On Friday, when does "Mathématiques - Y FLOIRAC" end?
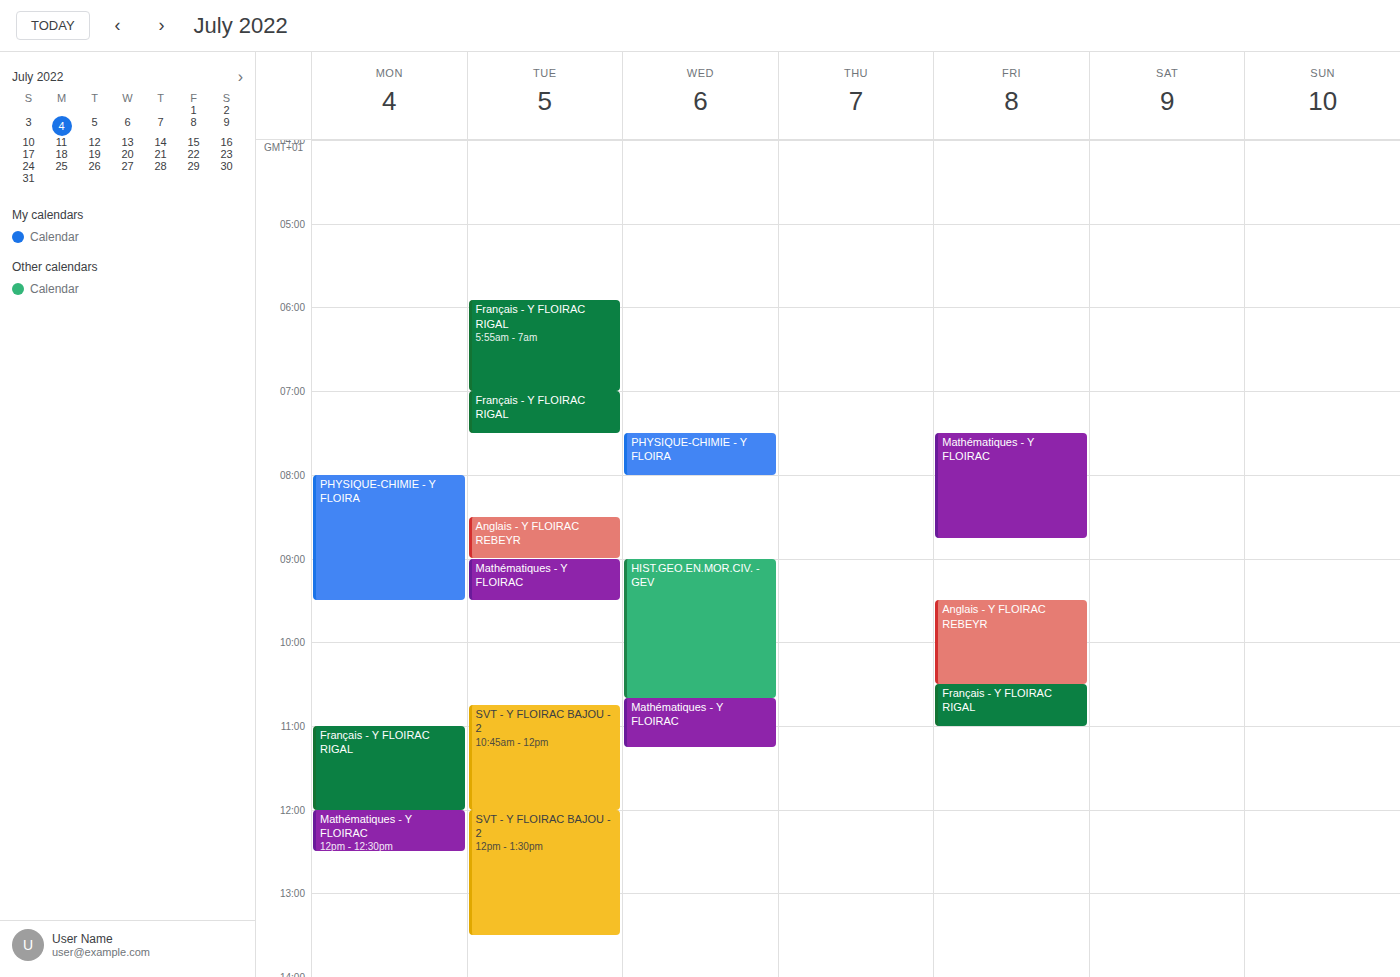
8:45 AM